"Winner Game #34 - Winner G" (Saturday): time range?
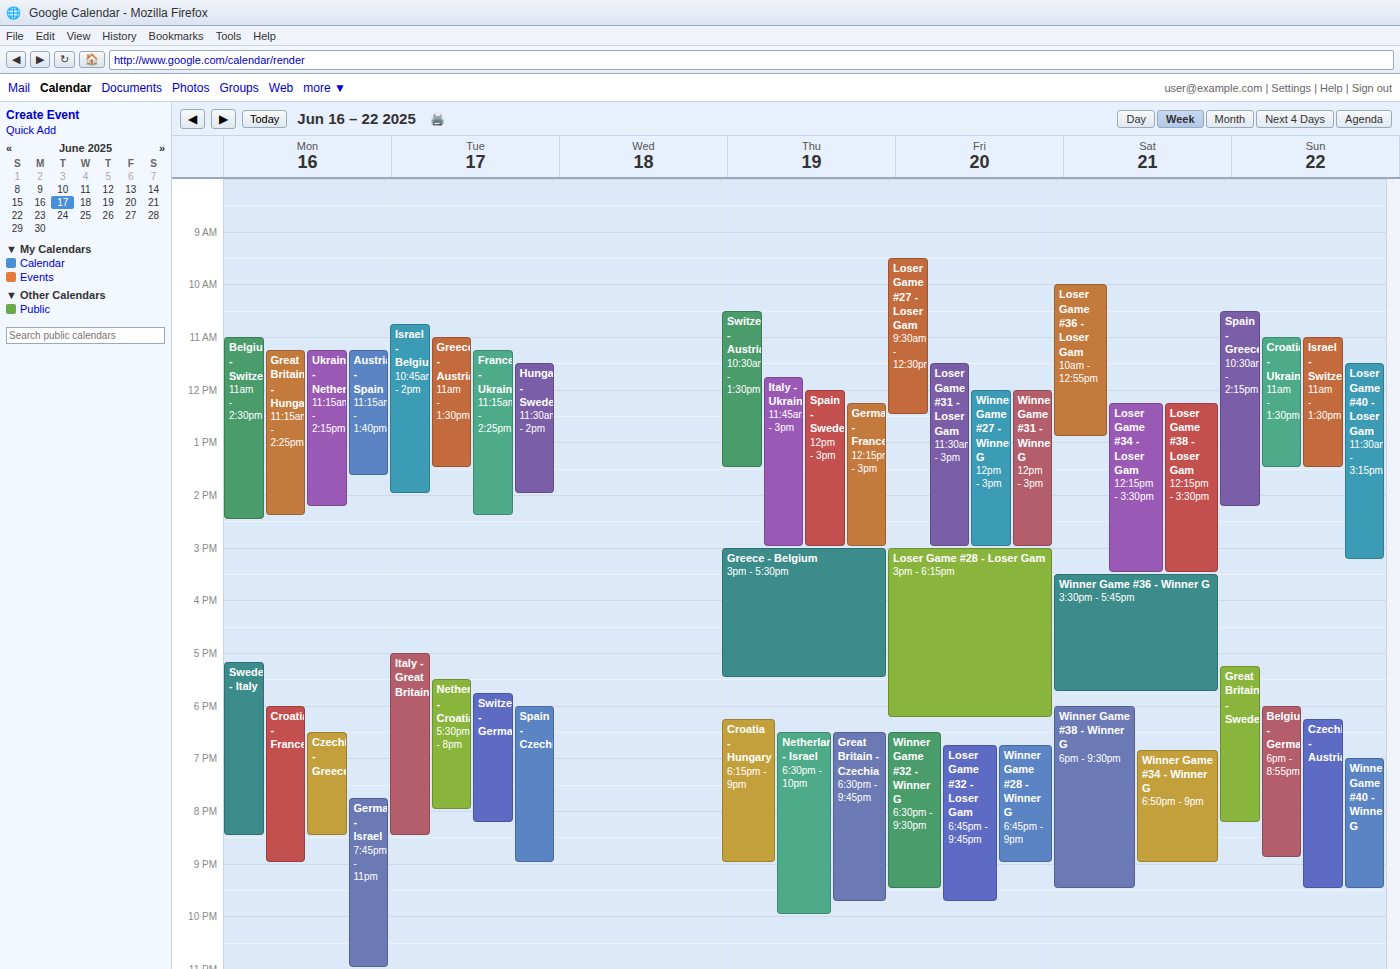
6:50 PM to 9:00 PM